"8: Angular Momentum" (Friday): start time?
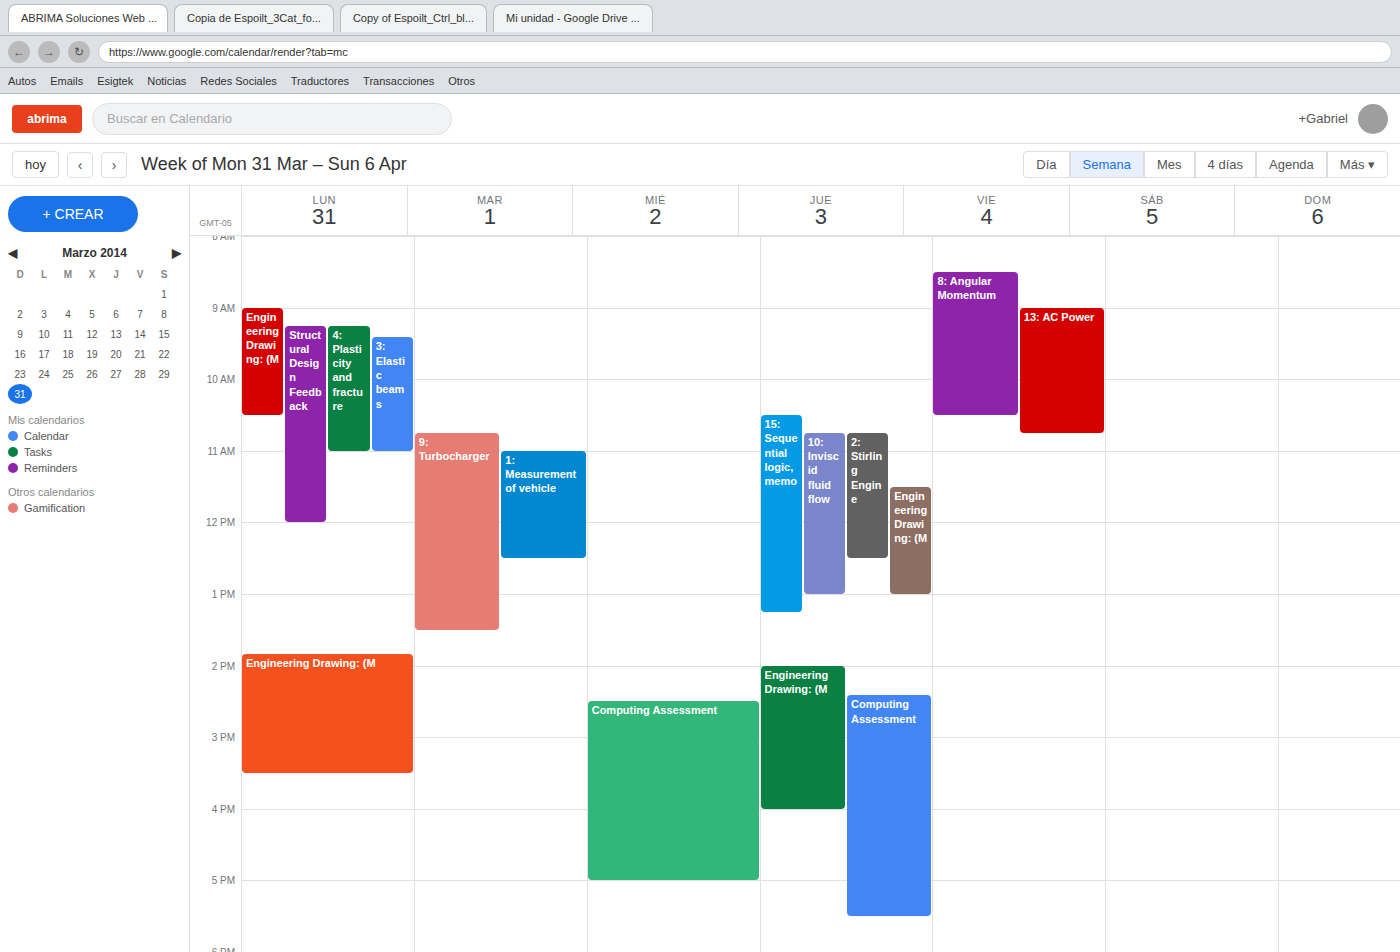
8:30 AM